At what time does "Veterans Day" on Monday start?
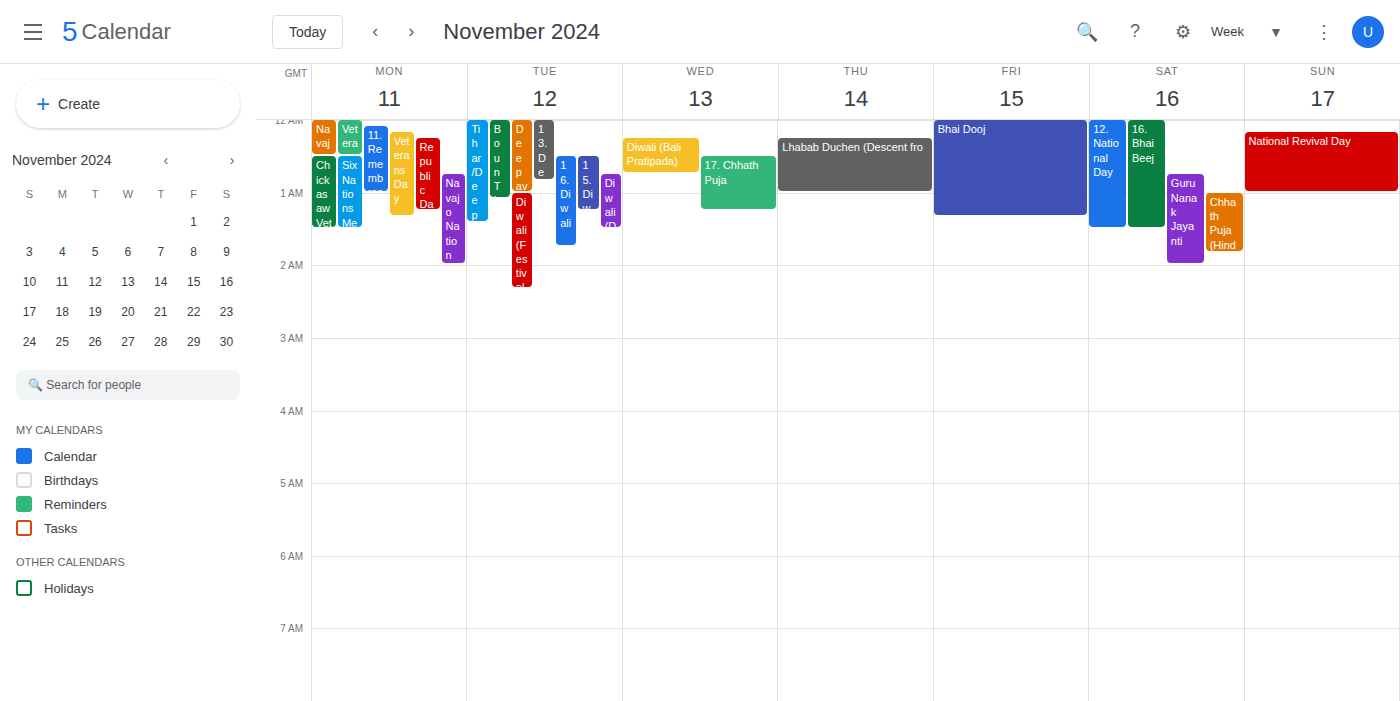
00:10